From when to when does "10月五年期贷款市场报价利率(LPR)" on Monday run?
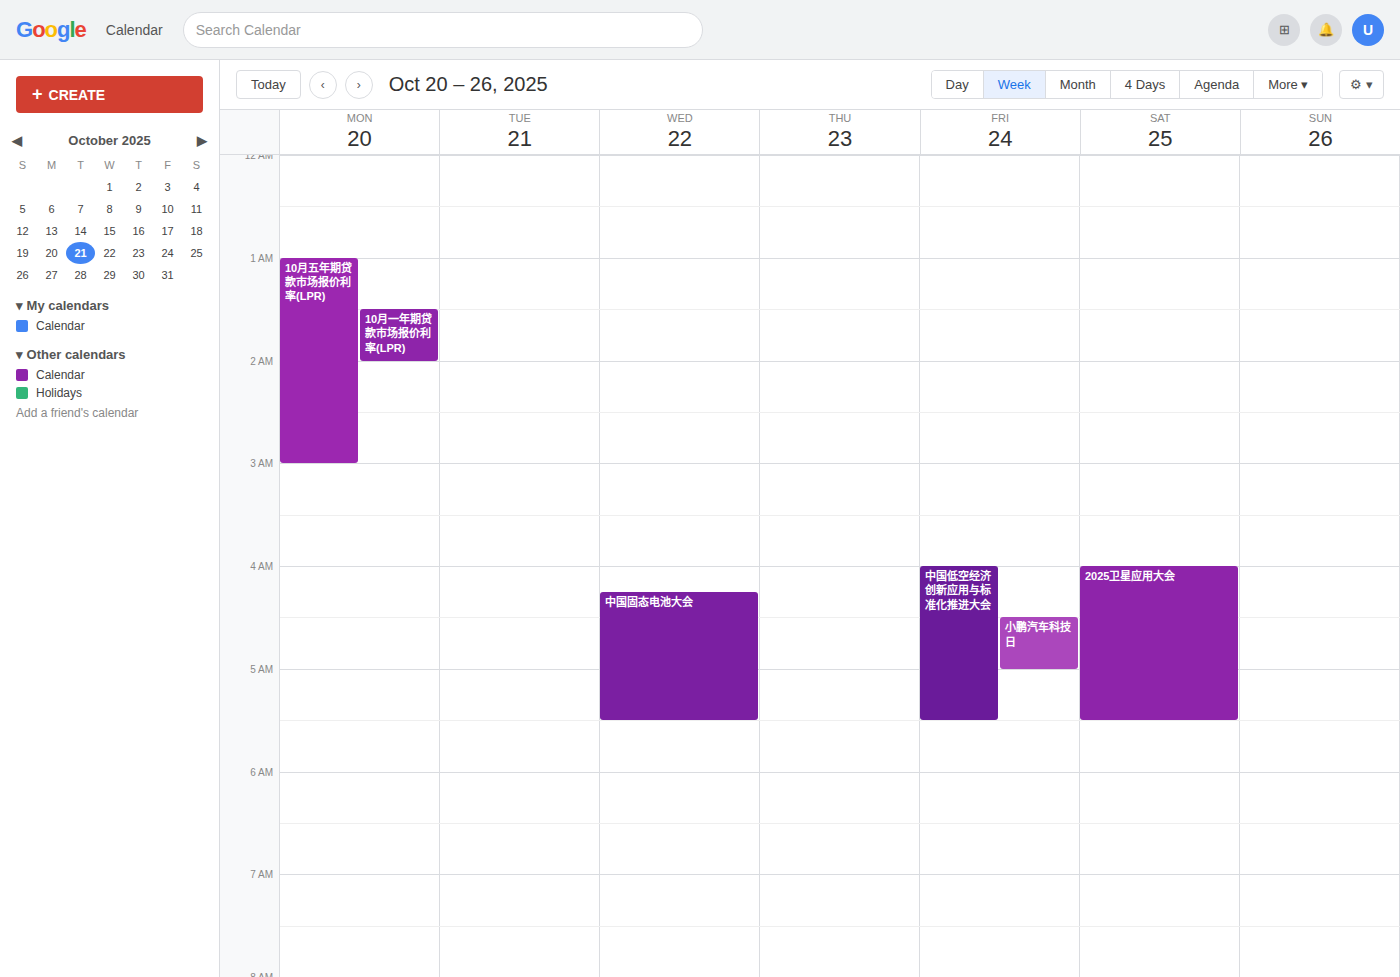
1:00 AM to 3:00 AM